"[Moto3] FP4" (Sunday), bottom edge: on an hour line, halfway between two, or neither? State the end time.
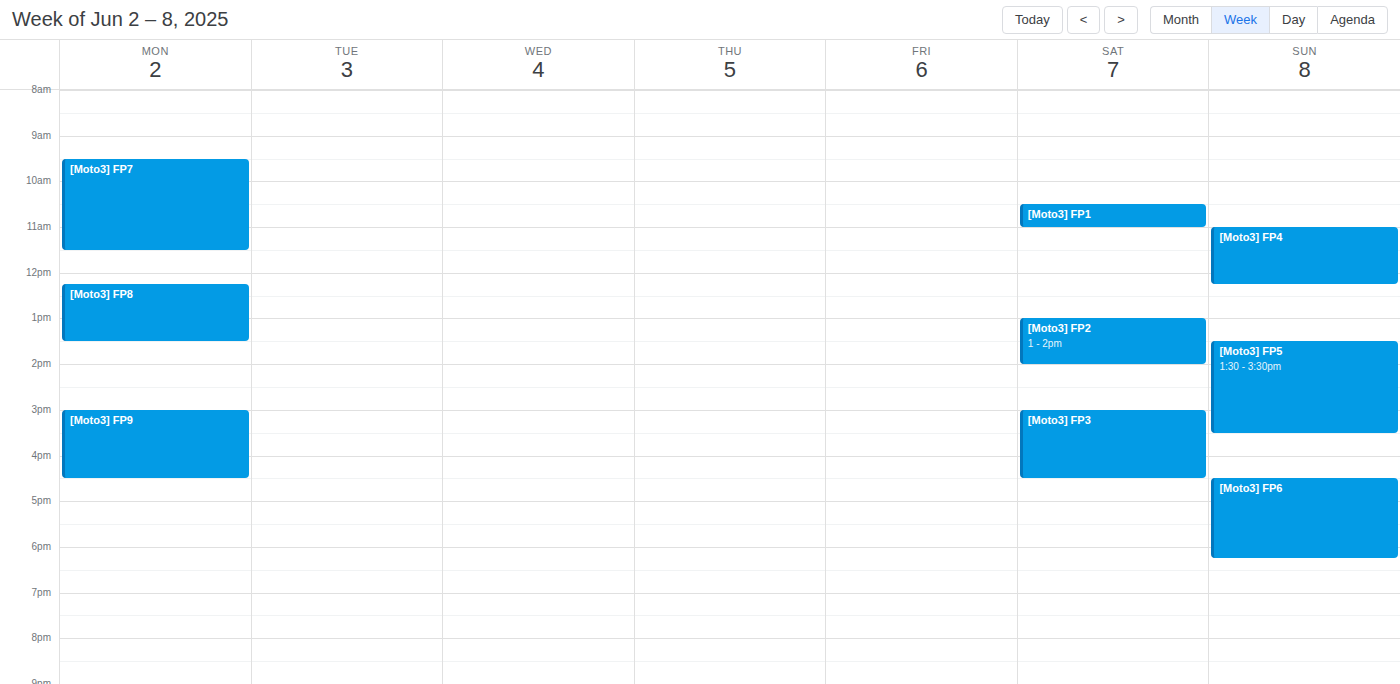
12:15 -- neither: a quarter of the way from the 12:00 line to the 13:00 line.